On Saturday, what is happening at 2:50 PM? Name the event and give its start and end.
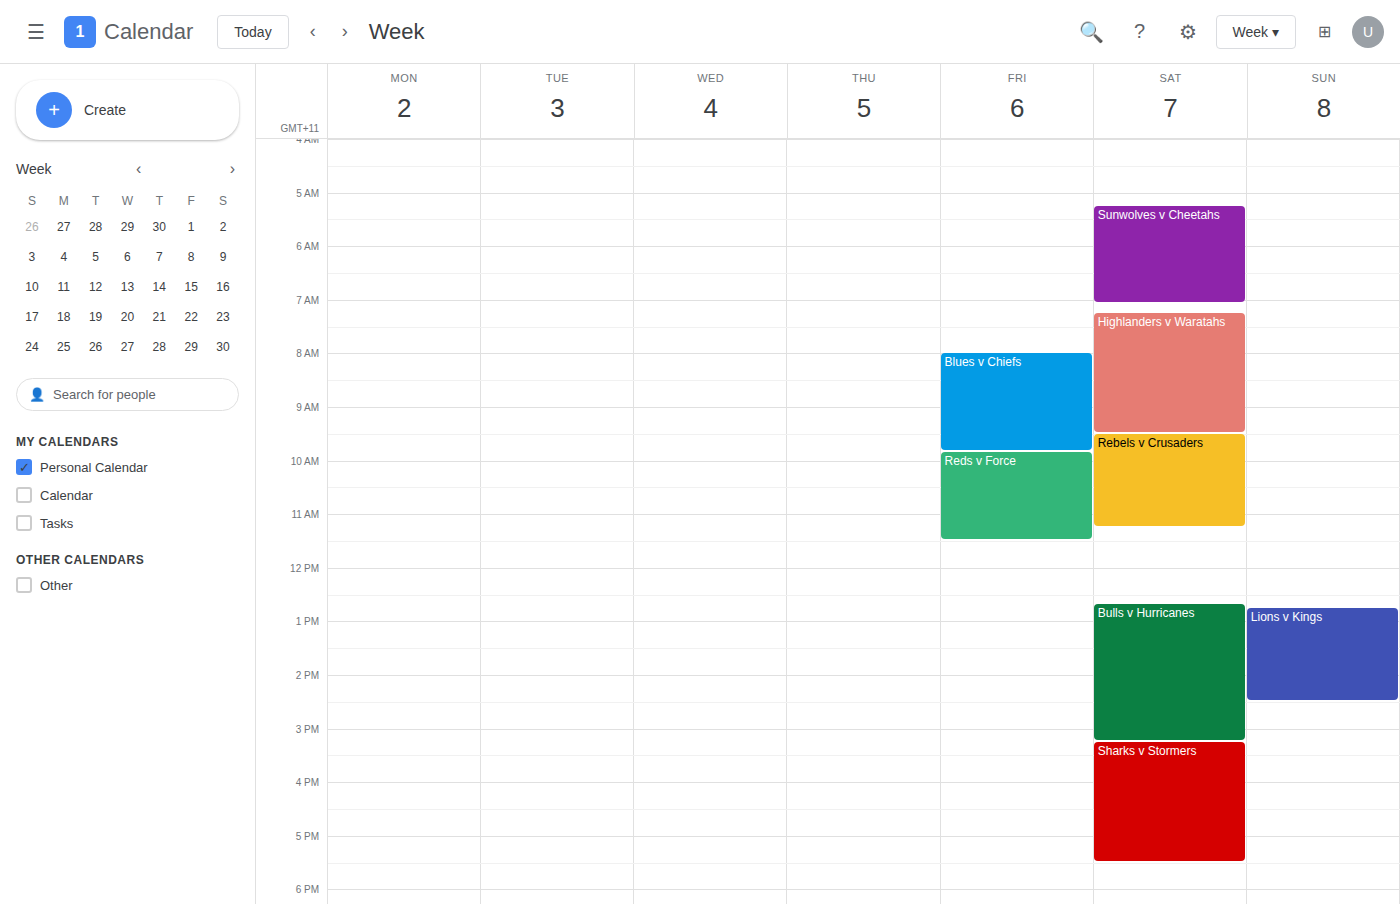
"Bulls v Hurricanes", 12:40 PM to 3:15 PM